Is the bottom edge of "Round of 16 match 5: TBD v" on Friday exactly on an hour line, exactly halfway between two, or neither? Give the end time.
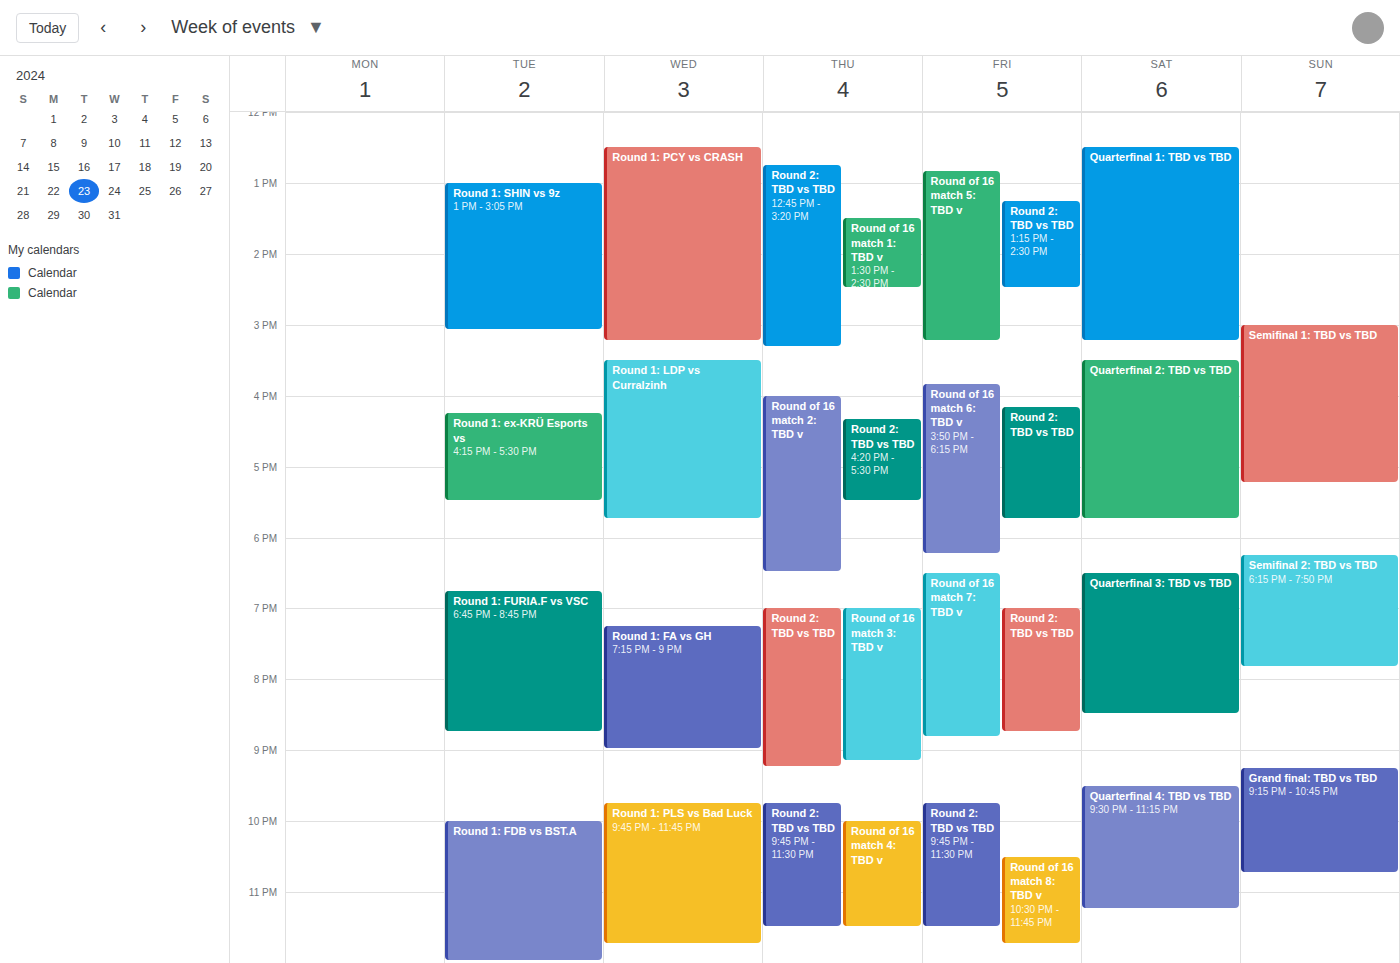
3:15 PM -- neither: a quarter of the way from the 3 PM line to the 4 PM line.